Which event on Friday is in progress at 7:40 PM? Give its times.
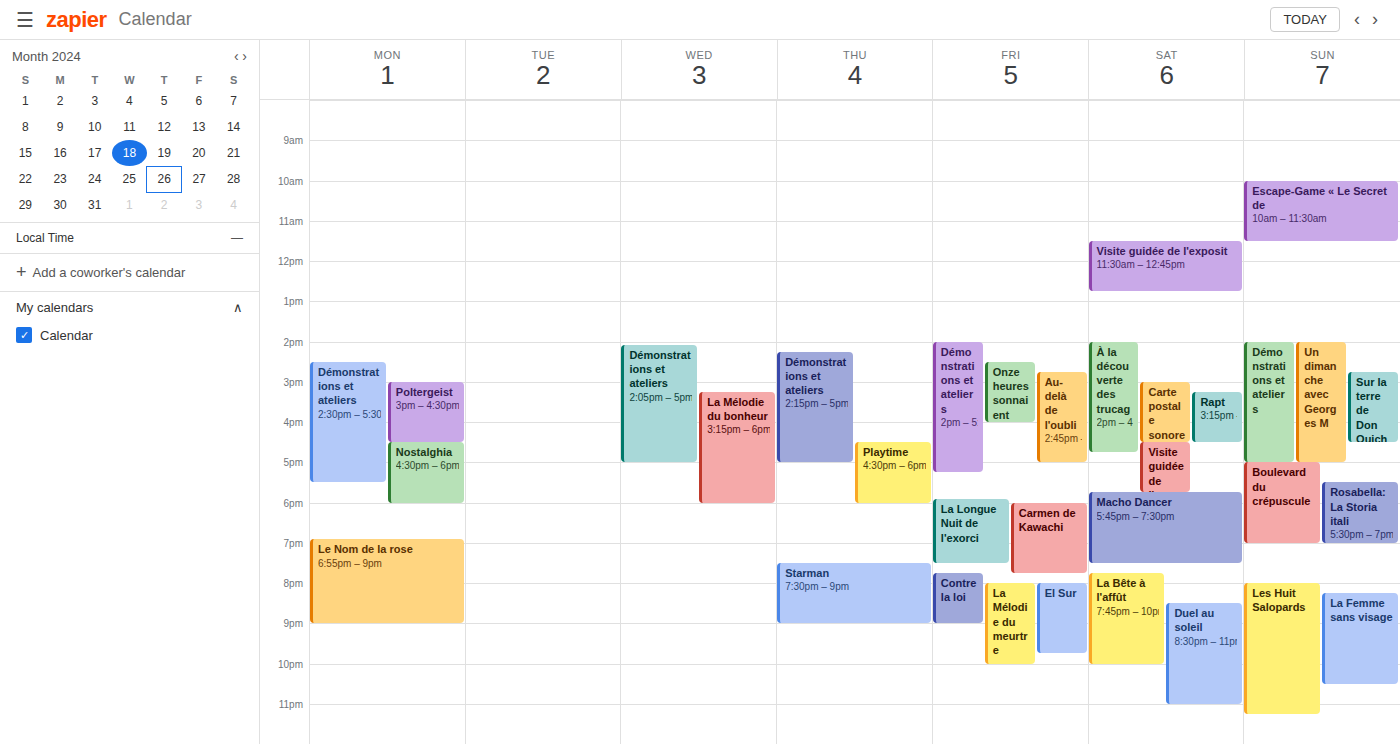
"Carmen de Kawachi", 6:00 PM to 7:45 PM